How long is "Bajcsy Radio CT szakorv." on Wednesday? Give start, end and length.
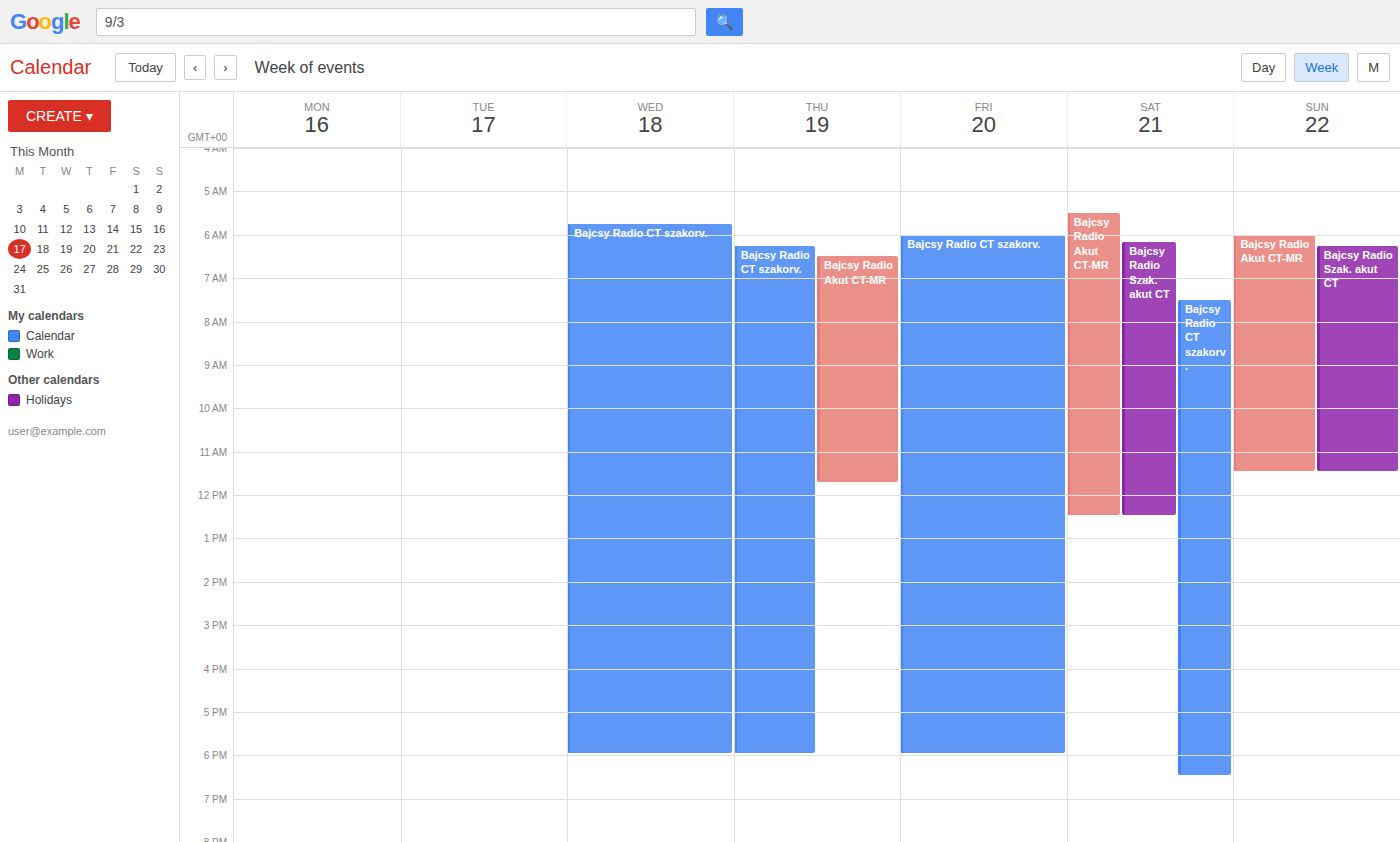
5:45 AM to 6:00 PM, 12 hours 15 minutes